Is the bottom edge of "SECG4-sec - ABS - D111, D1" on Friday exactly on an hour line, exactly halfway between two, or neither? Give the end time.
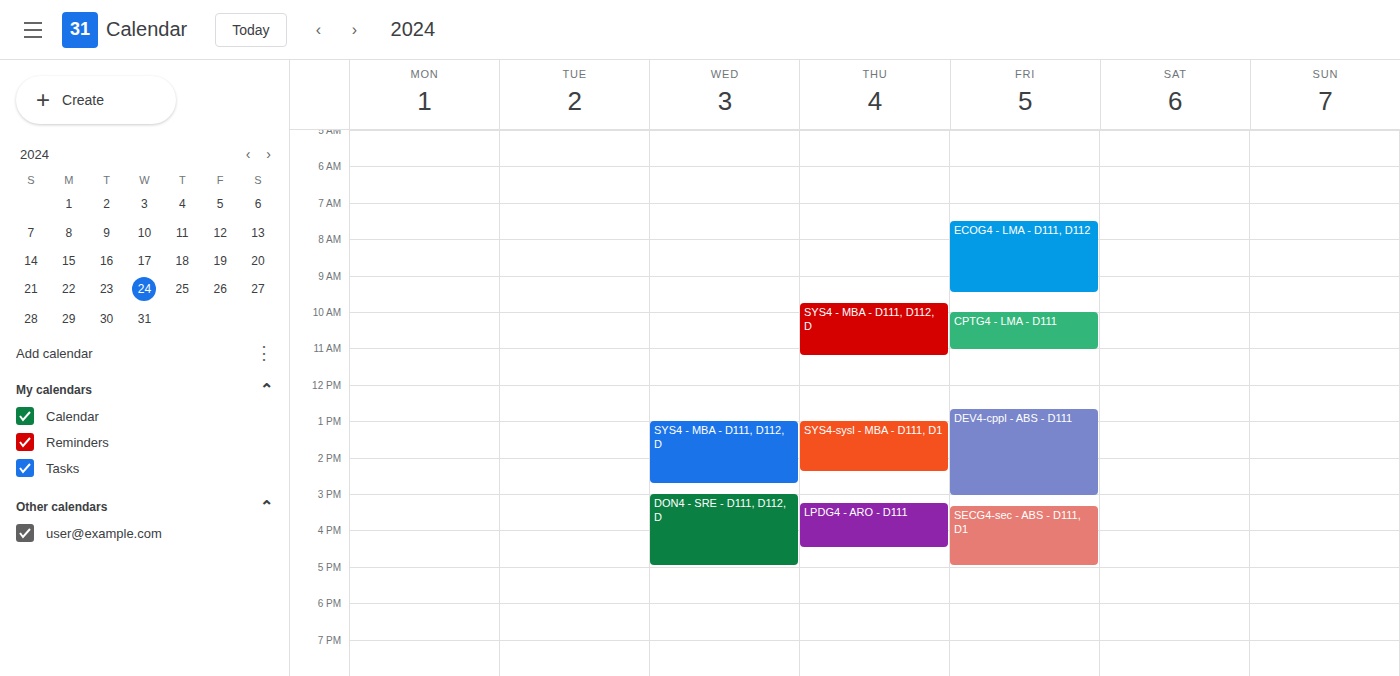
17:00 -- exactly on the 17:00 line.